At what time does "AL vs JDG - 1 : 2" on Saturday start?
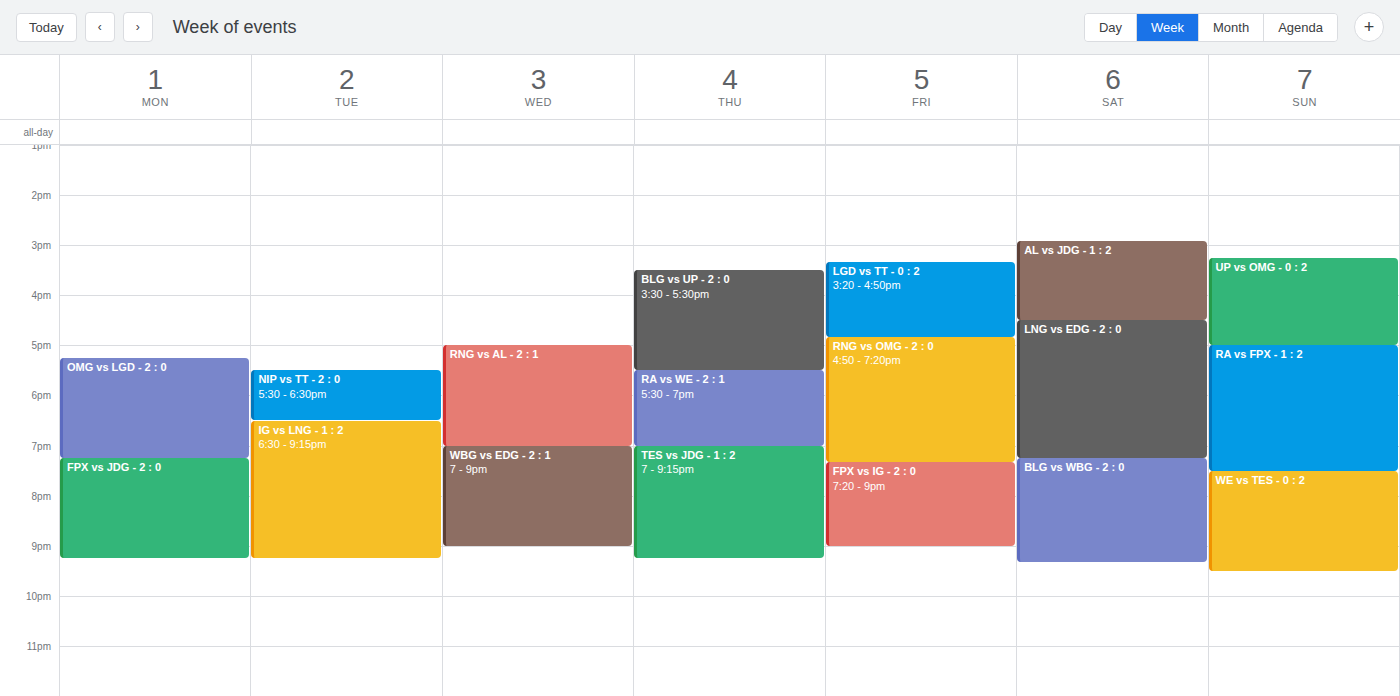
2:55 PM